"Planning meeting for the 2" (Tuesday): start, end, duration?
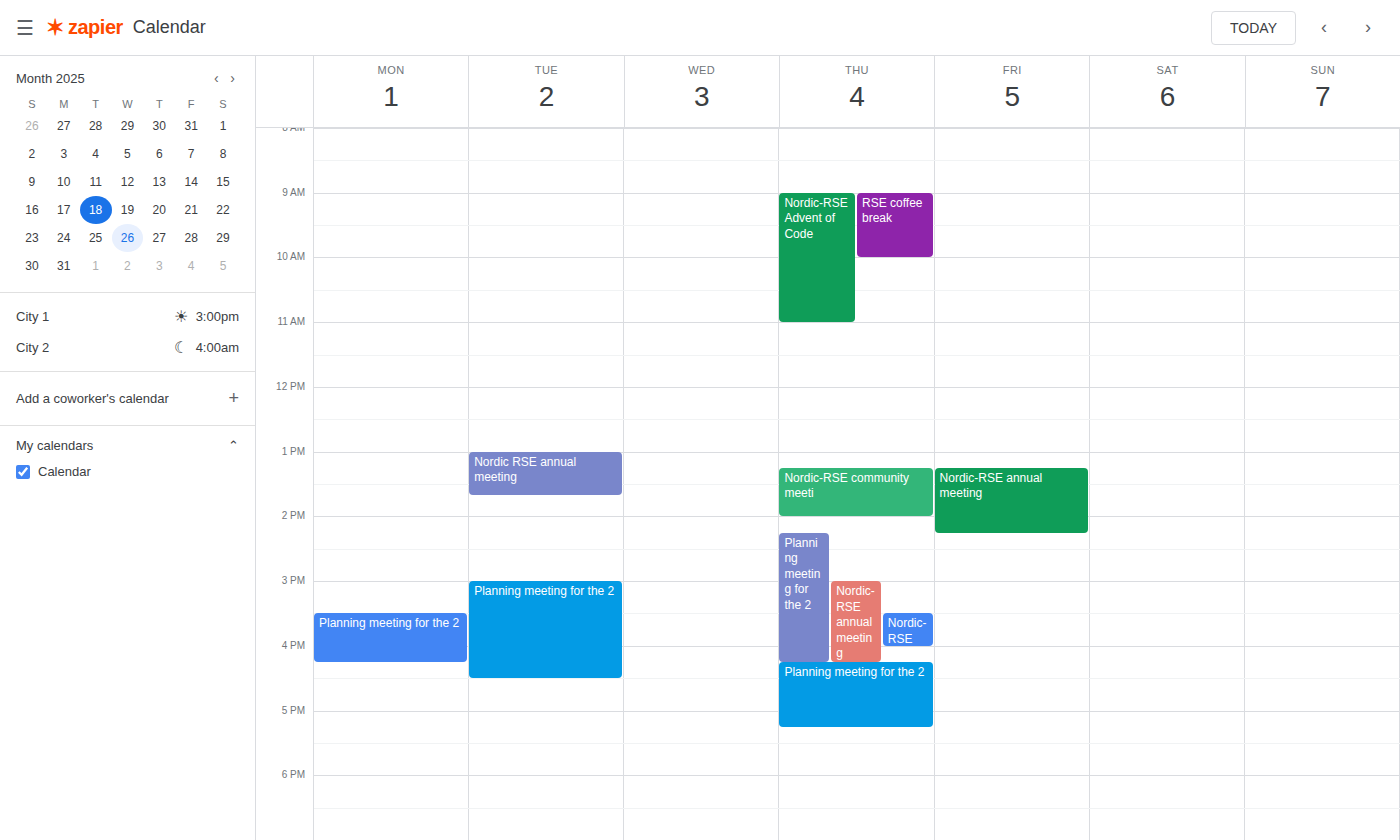
3:00 PM to 4:30 PM, 1 hour 30 minutes